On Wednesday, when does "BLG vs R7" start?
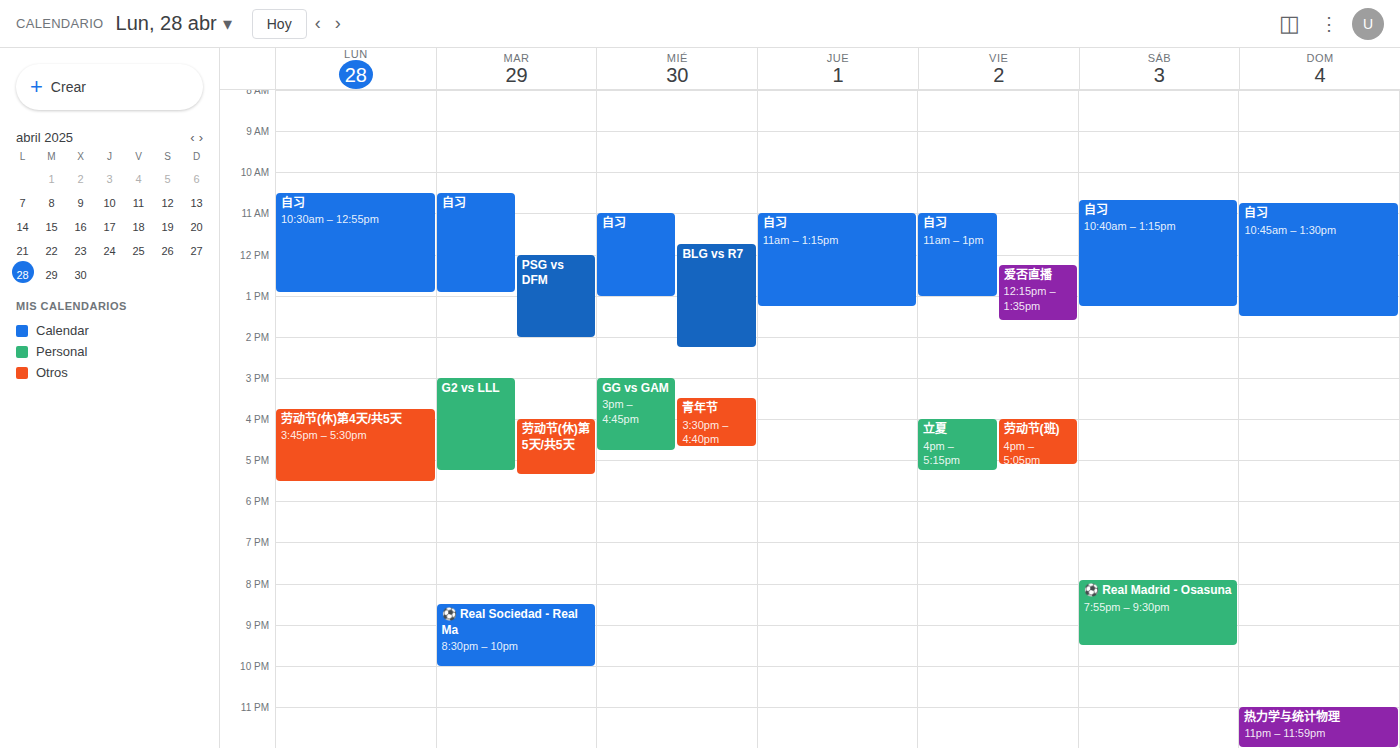
11:45 AM